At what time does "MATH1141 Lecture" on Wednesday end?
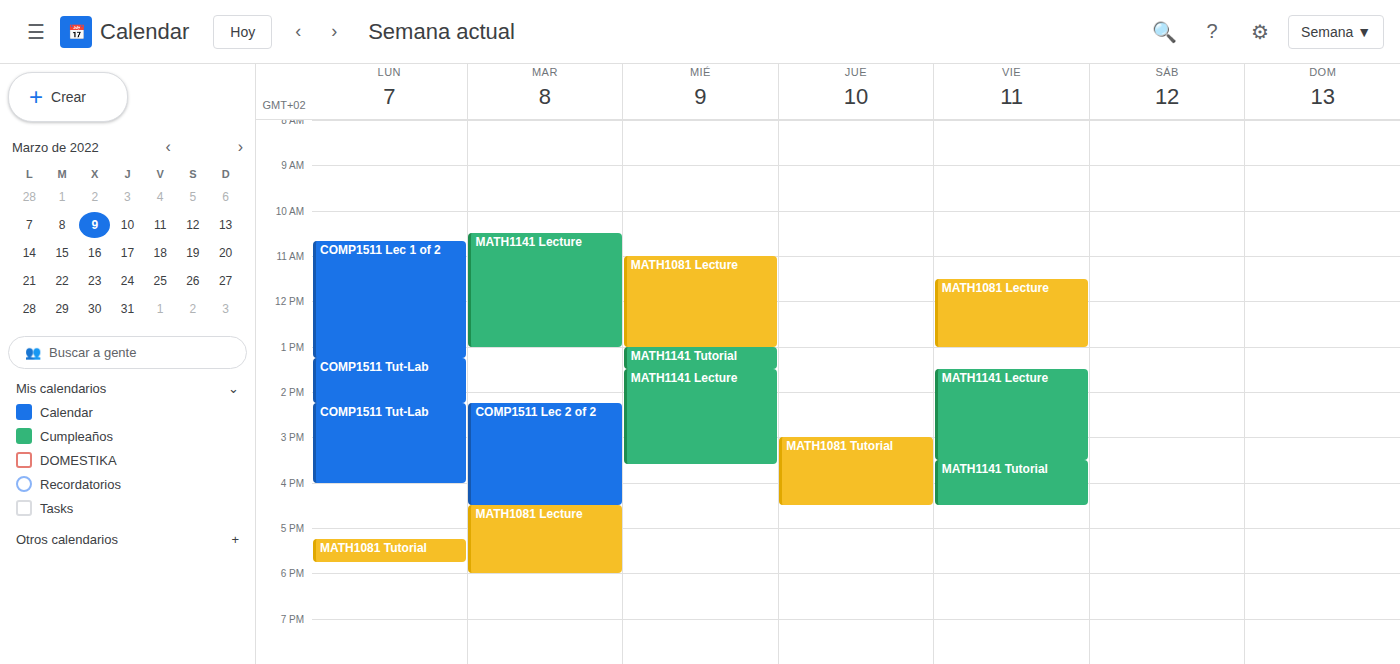
3:35 PM